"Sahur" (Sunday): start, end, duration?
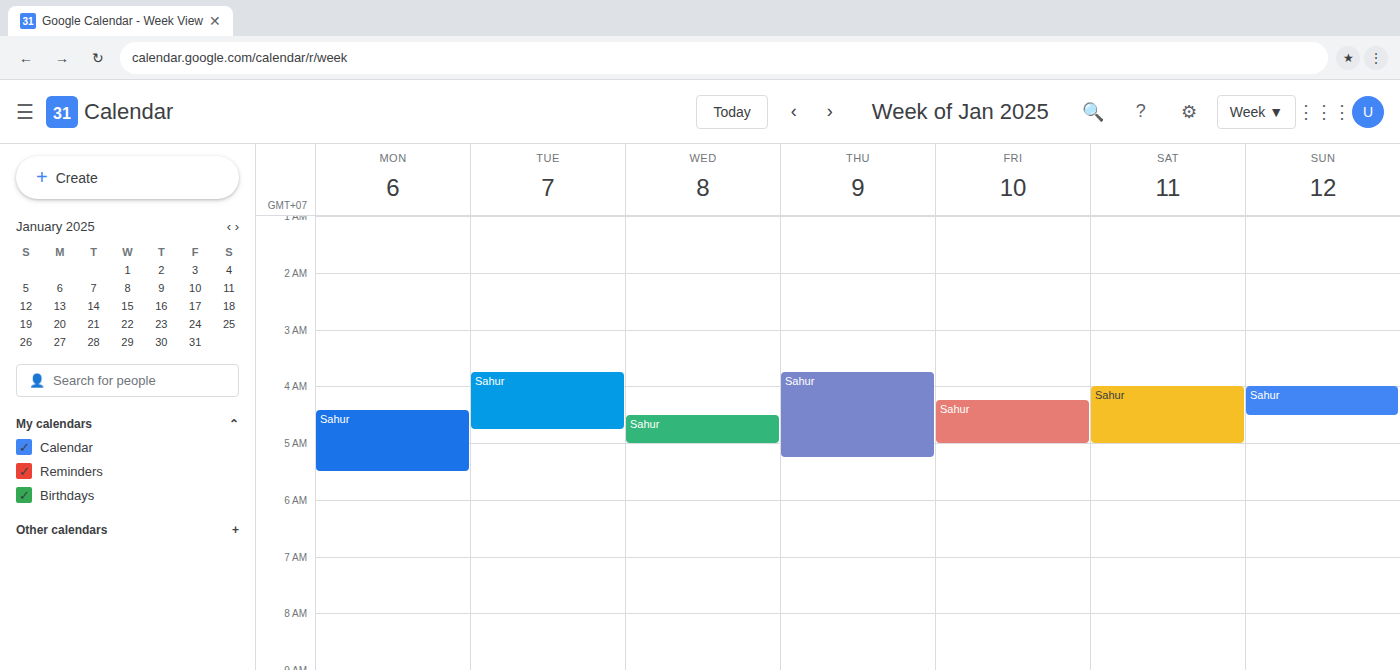
4:00 AM to 4:30 AM, 30 minutes